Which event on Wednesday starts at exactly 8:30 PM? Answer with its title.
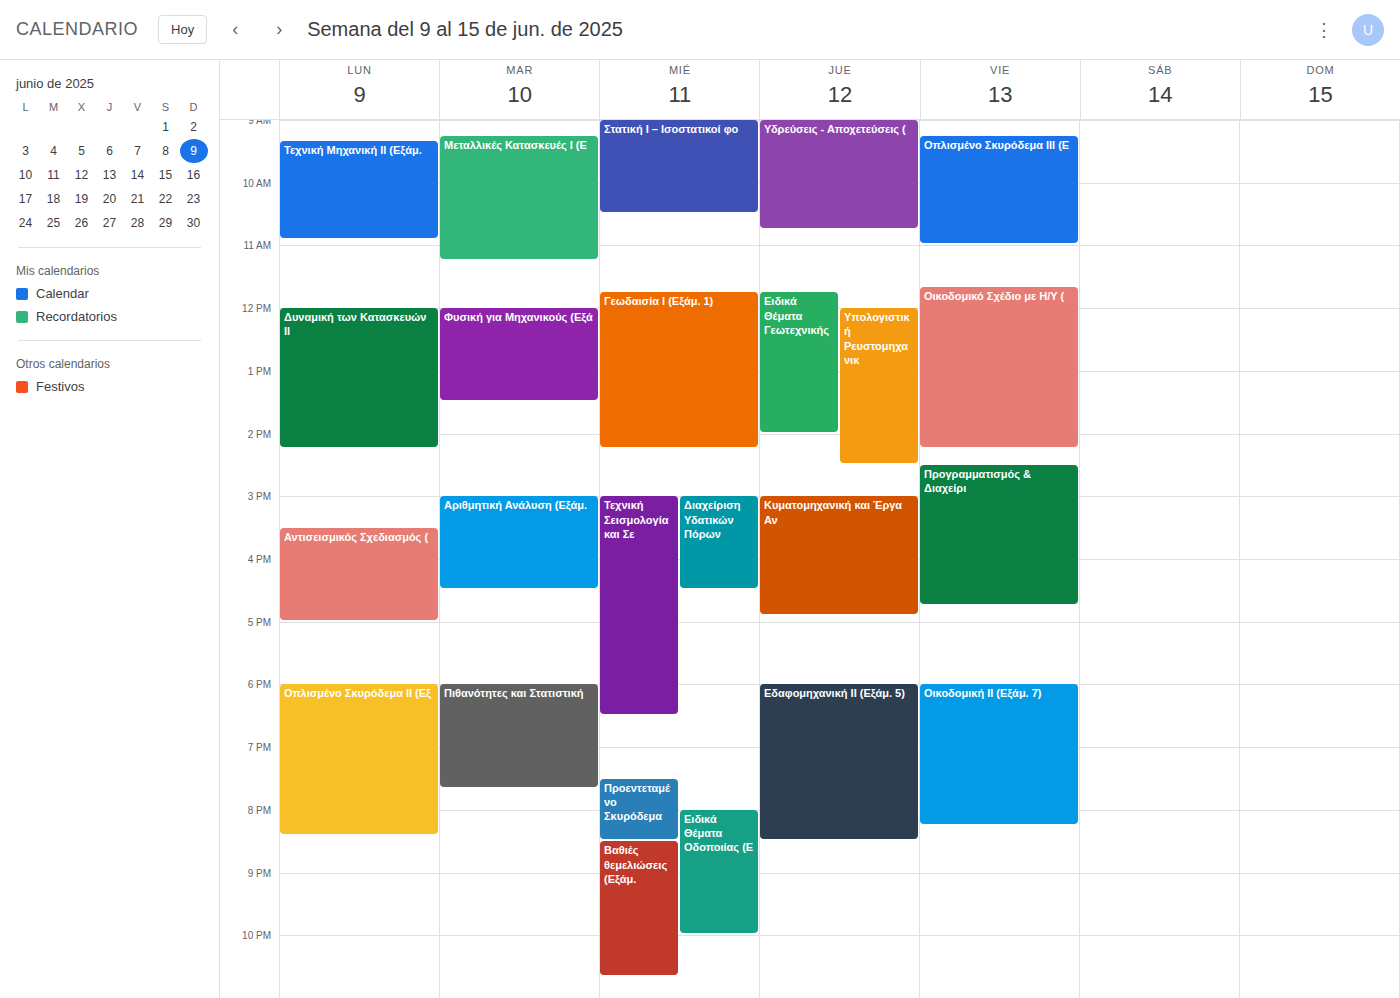
"Βαθιές θεμελιώσεις (Εξάμ."